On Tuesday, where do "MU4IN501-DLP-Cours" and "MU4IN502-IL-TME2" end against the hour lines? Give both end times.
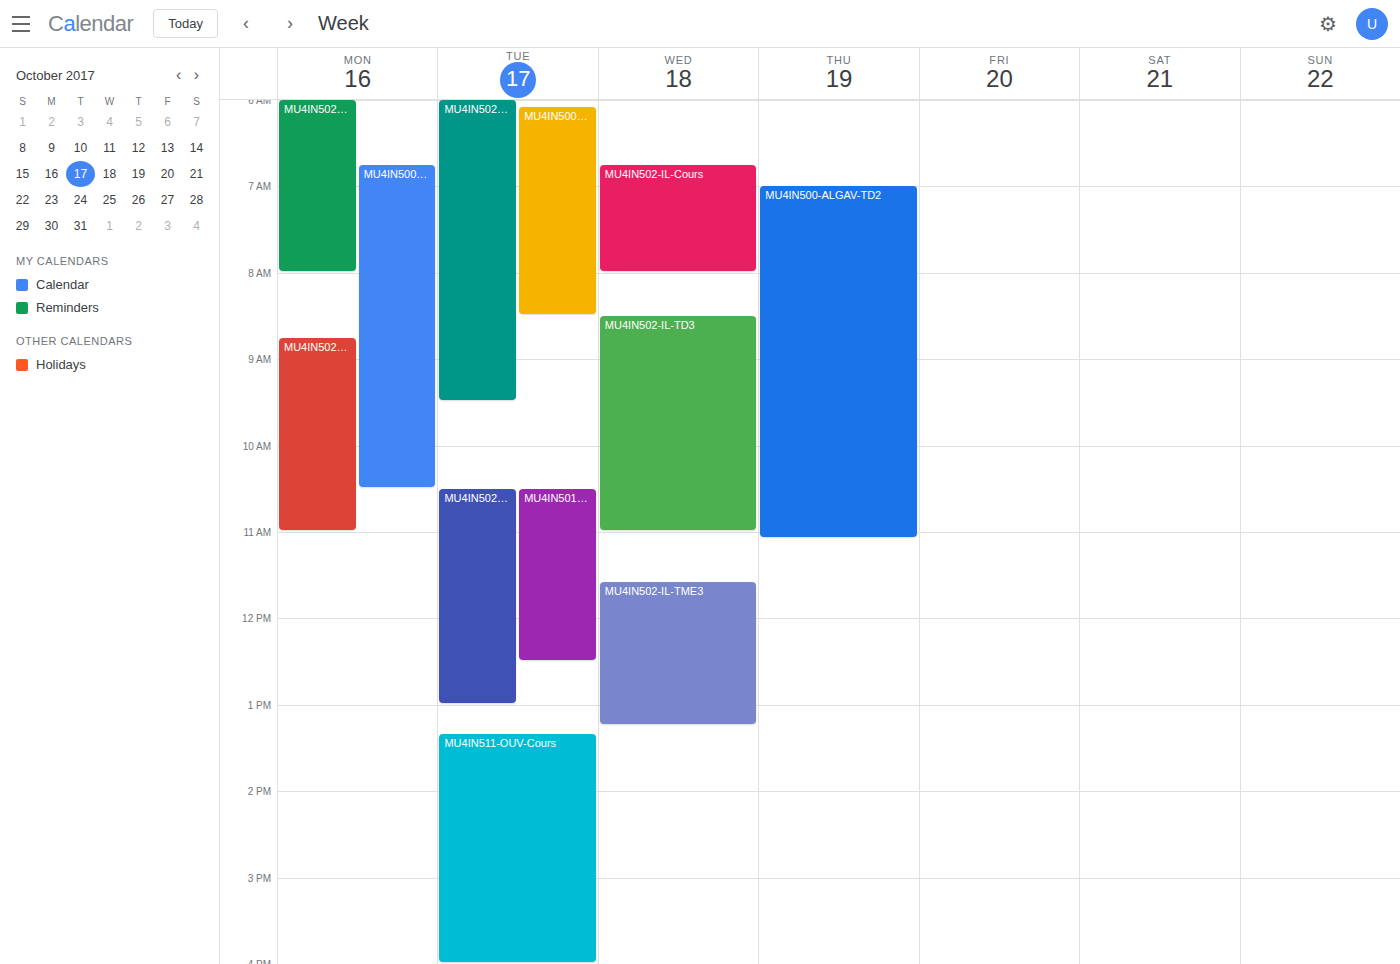
"MU4IN501-DLP-Cours": 12:30, halfway between the 12:00 and 13:00 lines. "MU4IN502-IL-TME2": 13:00, exactly on the 13:00 line.